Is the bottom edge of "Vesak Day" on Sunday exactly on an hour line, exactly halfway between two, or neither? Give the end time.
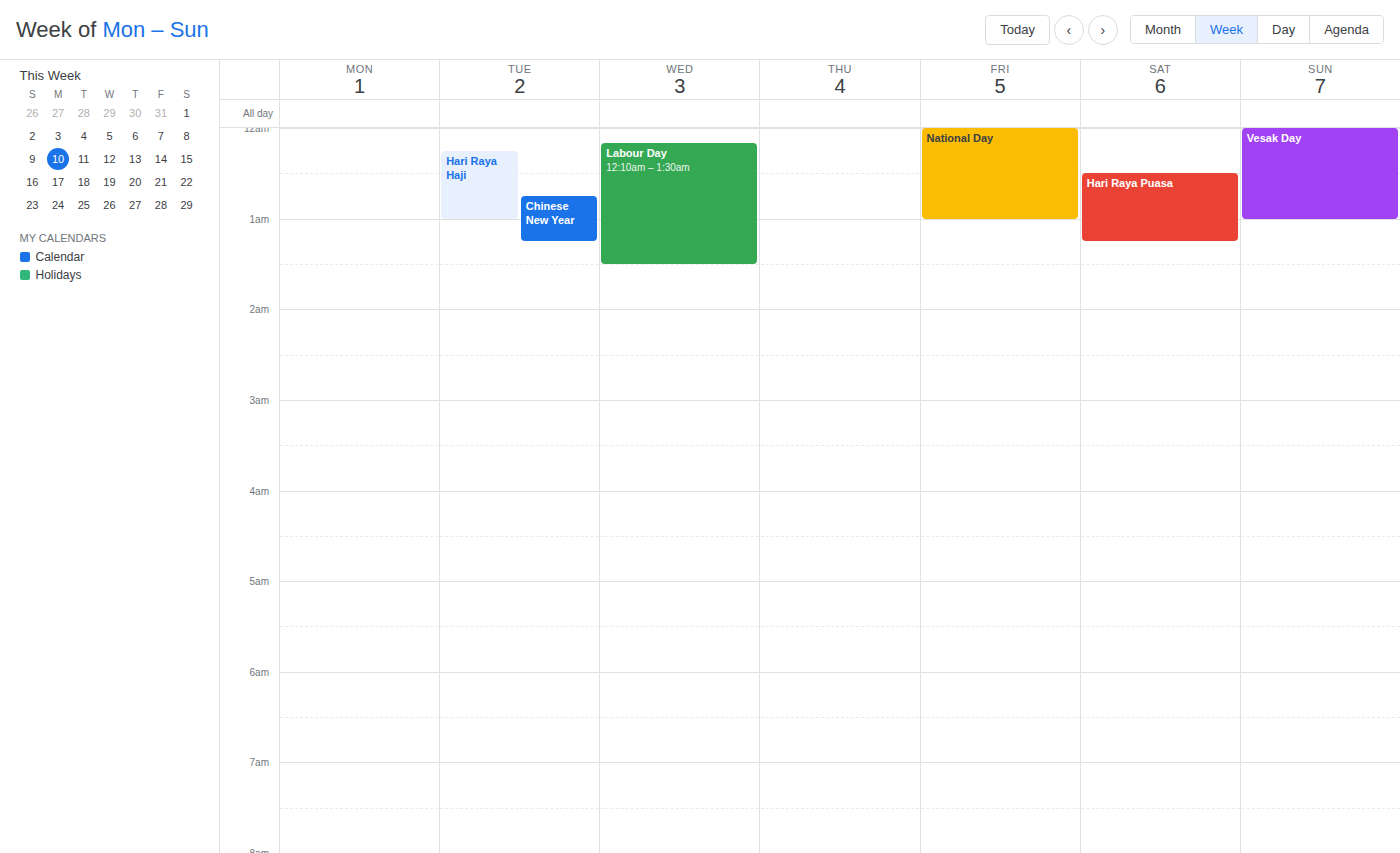
01:00 -- exactly on the 01:00 line.